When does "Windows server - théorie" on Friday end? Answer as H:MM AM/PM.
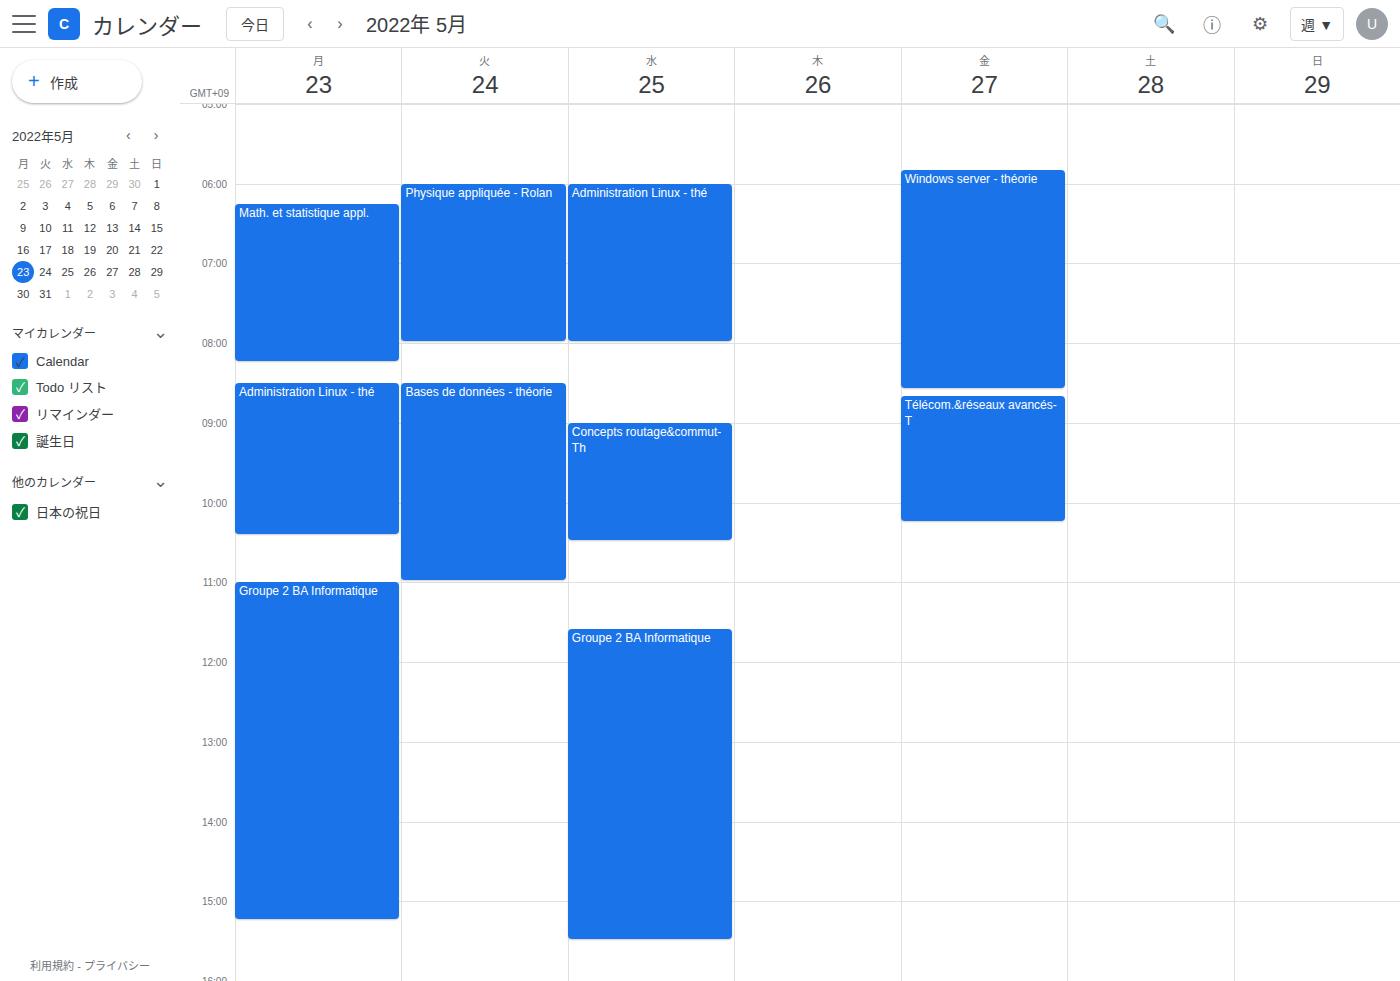
8:35 AM